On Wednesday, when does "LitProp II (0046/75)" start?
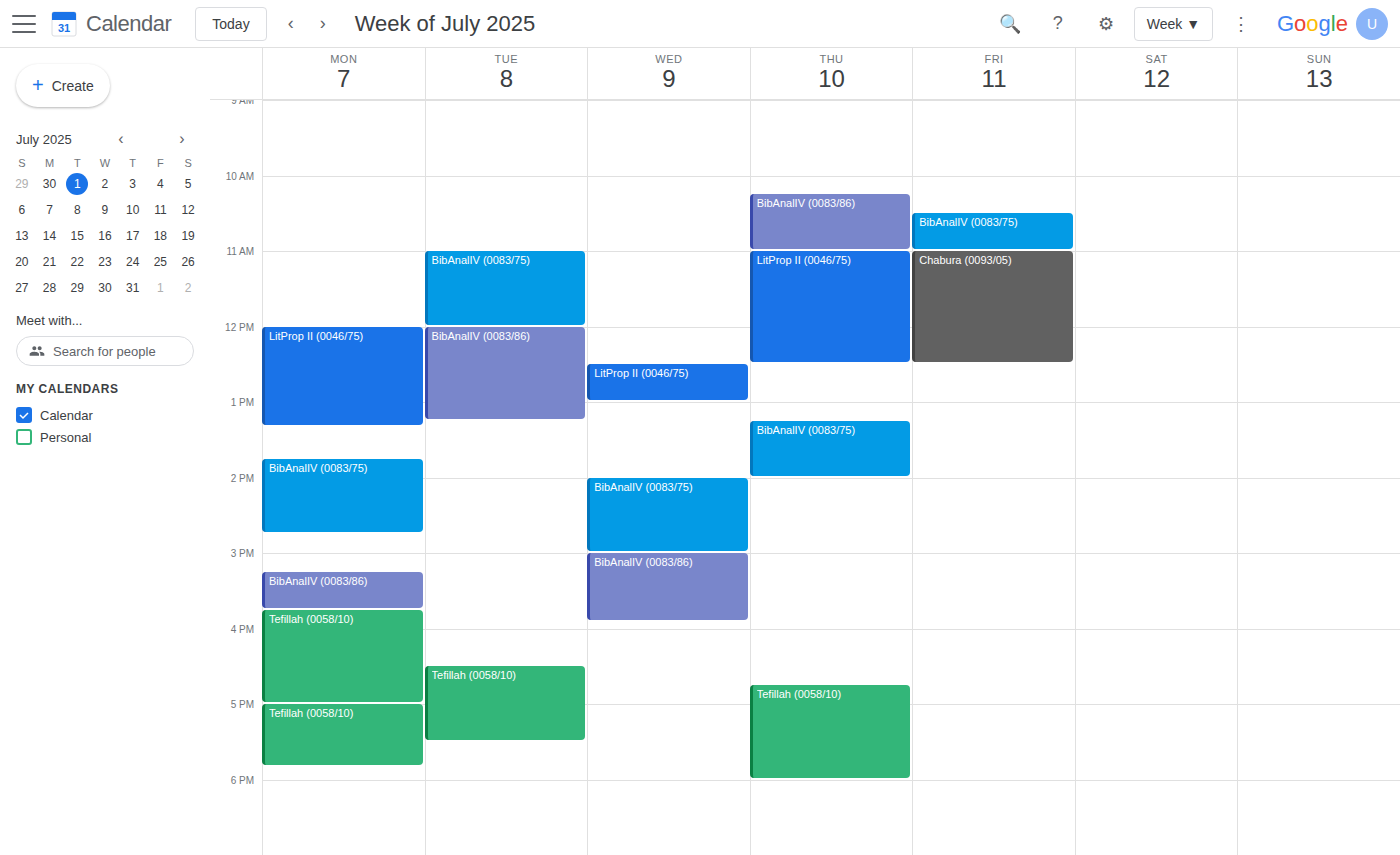
12:30 PM